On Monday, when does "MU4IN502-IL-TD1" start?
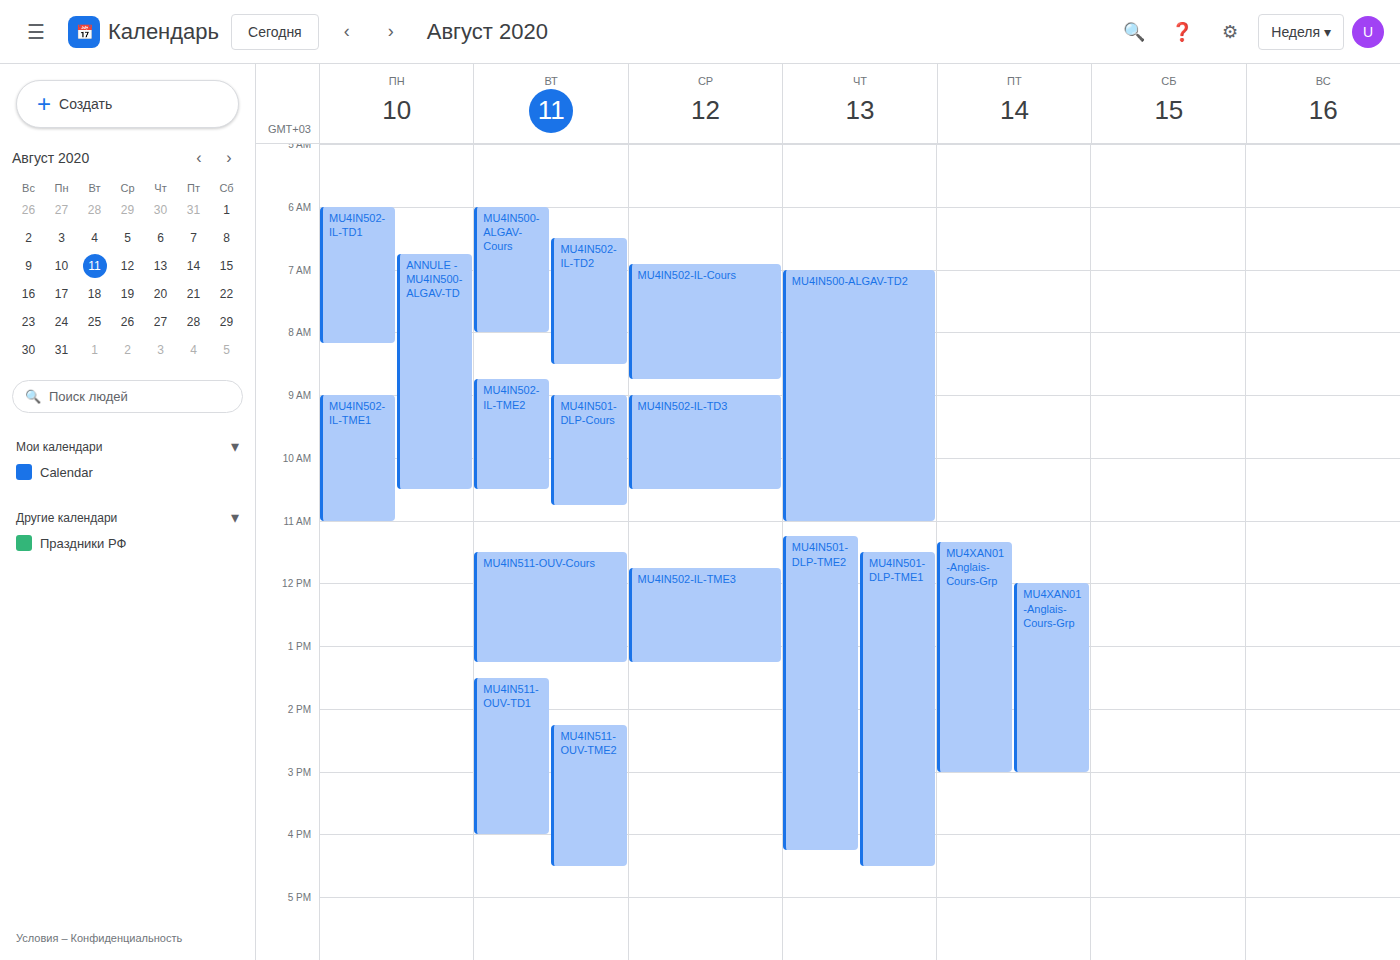
06:00